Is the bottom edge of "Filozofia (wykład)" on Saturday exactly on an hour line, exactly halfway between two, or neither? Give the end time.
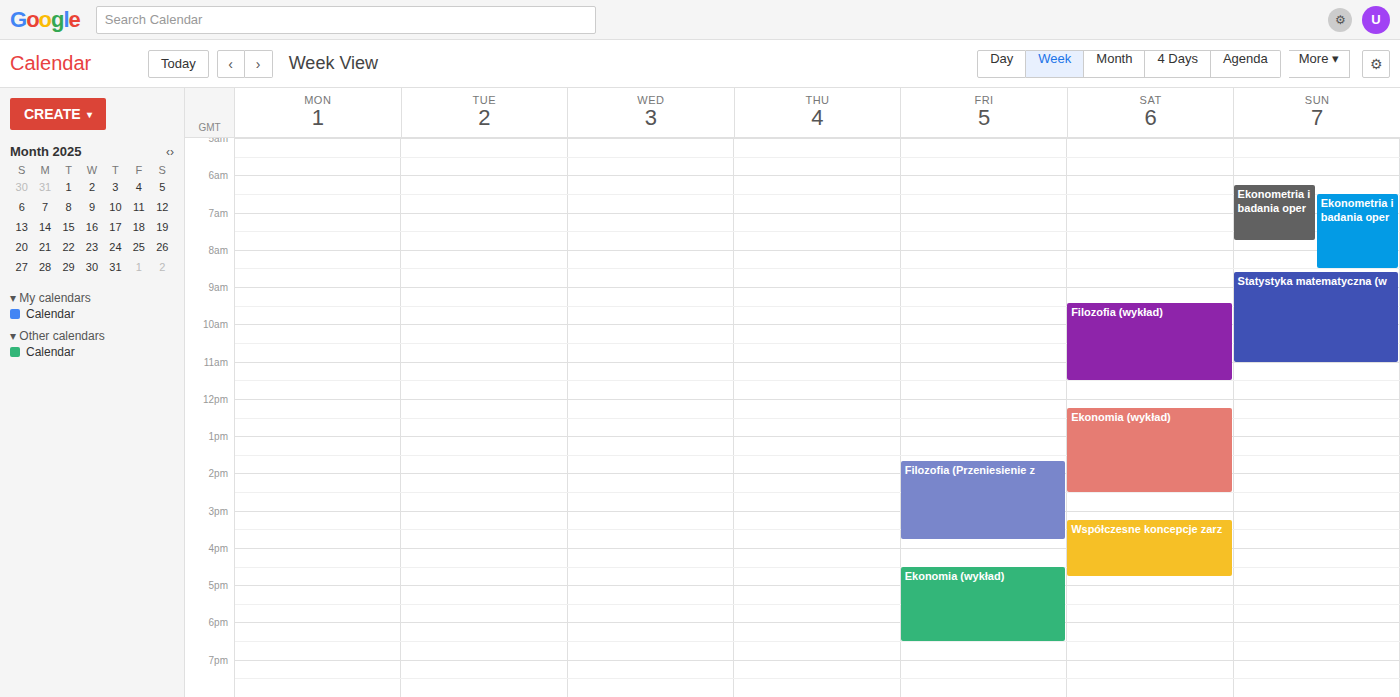
11:30 AM -- halfway between the 11 AM and 12 PM lines.